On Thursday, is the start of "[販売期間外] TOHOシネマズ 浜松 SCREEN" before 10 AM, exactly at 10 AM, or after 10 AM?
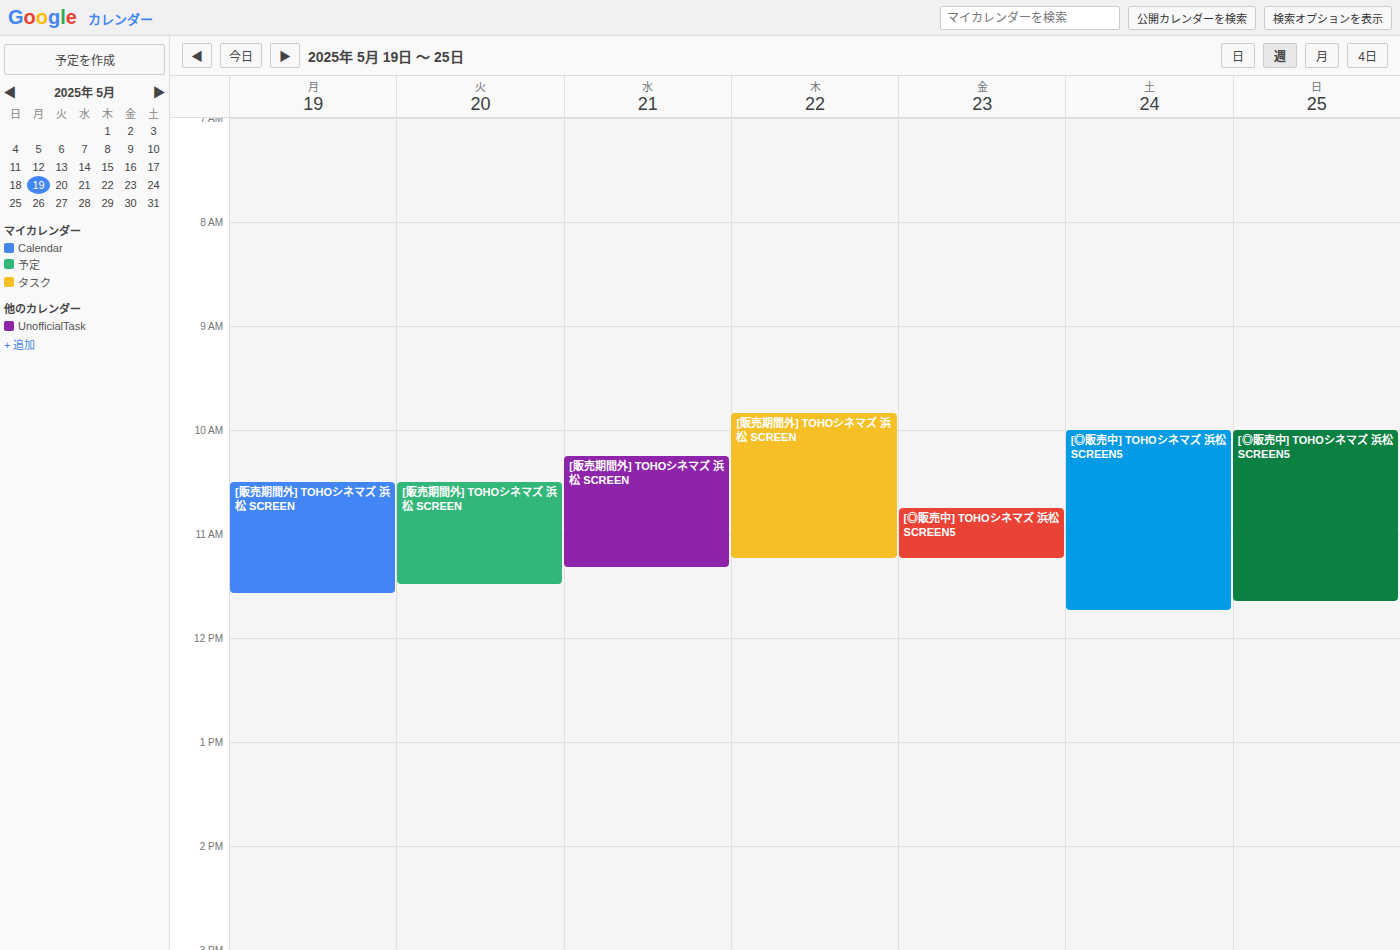
9:50 AM -- before 10 AM, 10 minutes above the 10 AM line.